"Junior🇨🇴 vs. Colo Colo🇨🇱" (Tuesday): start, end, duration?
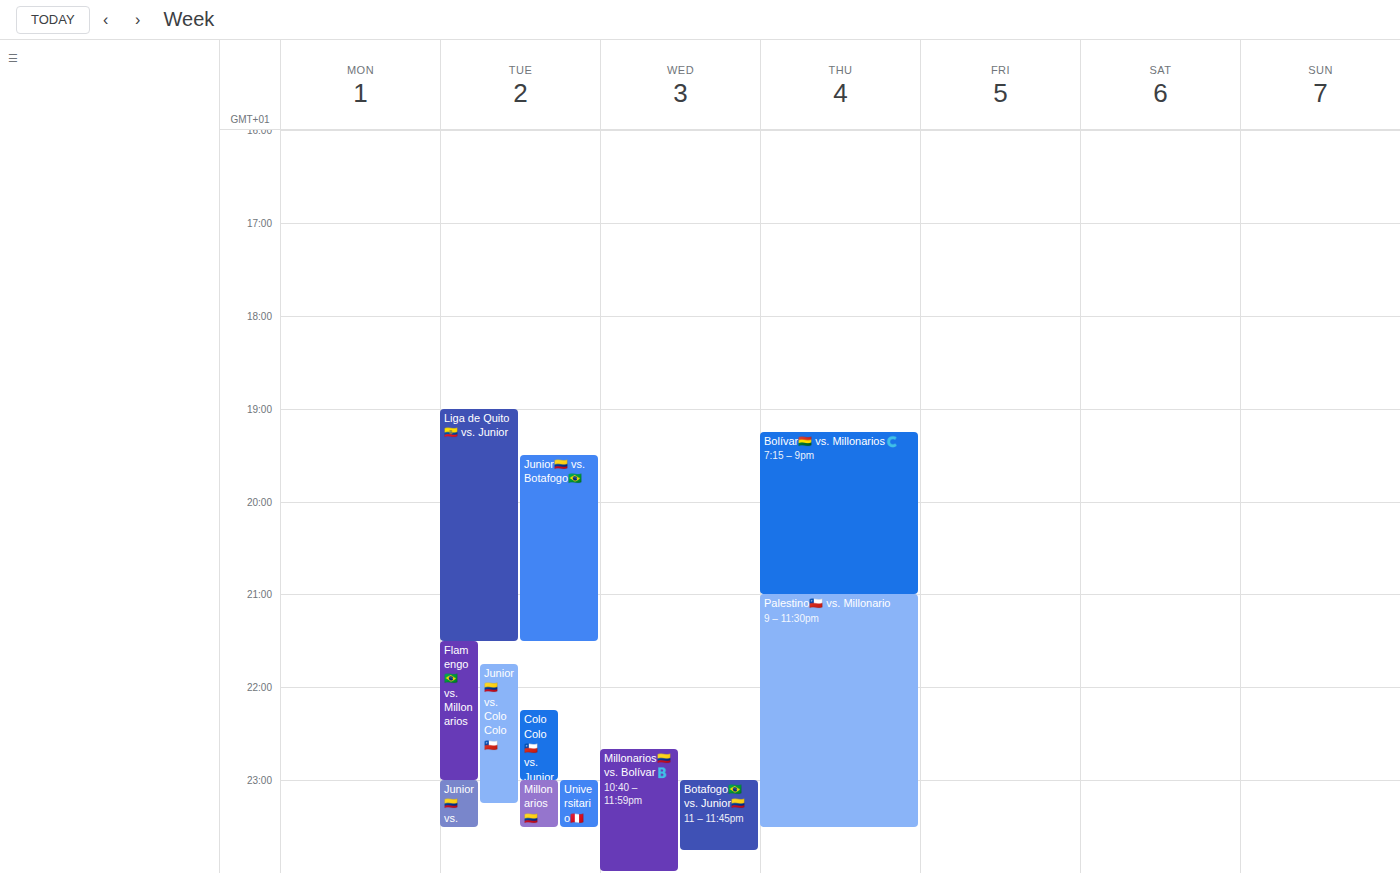
9:45 PM to 11:15 PM, 1 hour 30 minutes